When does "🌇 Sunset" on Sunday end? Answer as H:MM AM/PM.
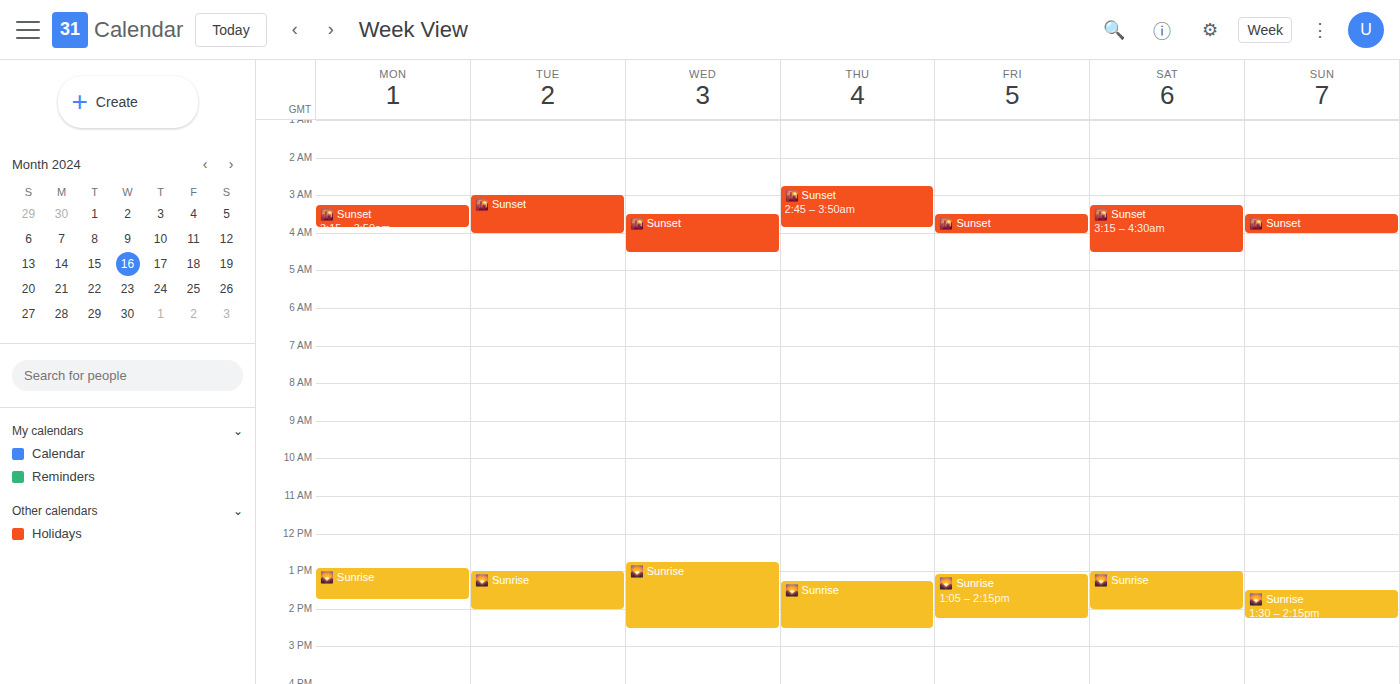
4:00 AM